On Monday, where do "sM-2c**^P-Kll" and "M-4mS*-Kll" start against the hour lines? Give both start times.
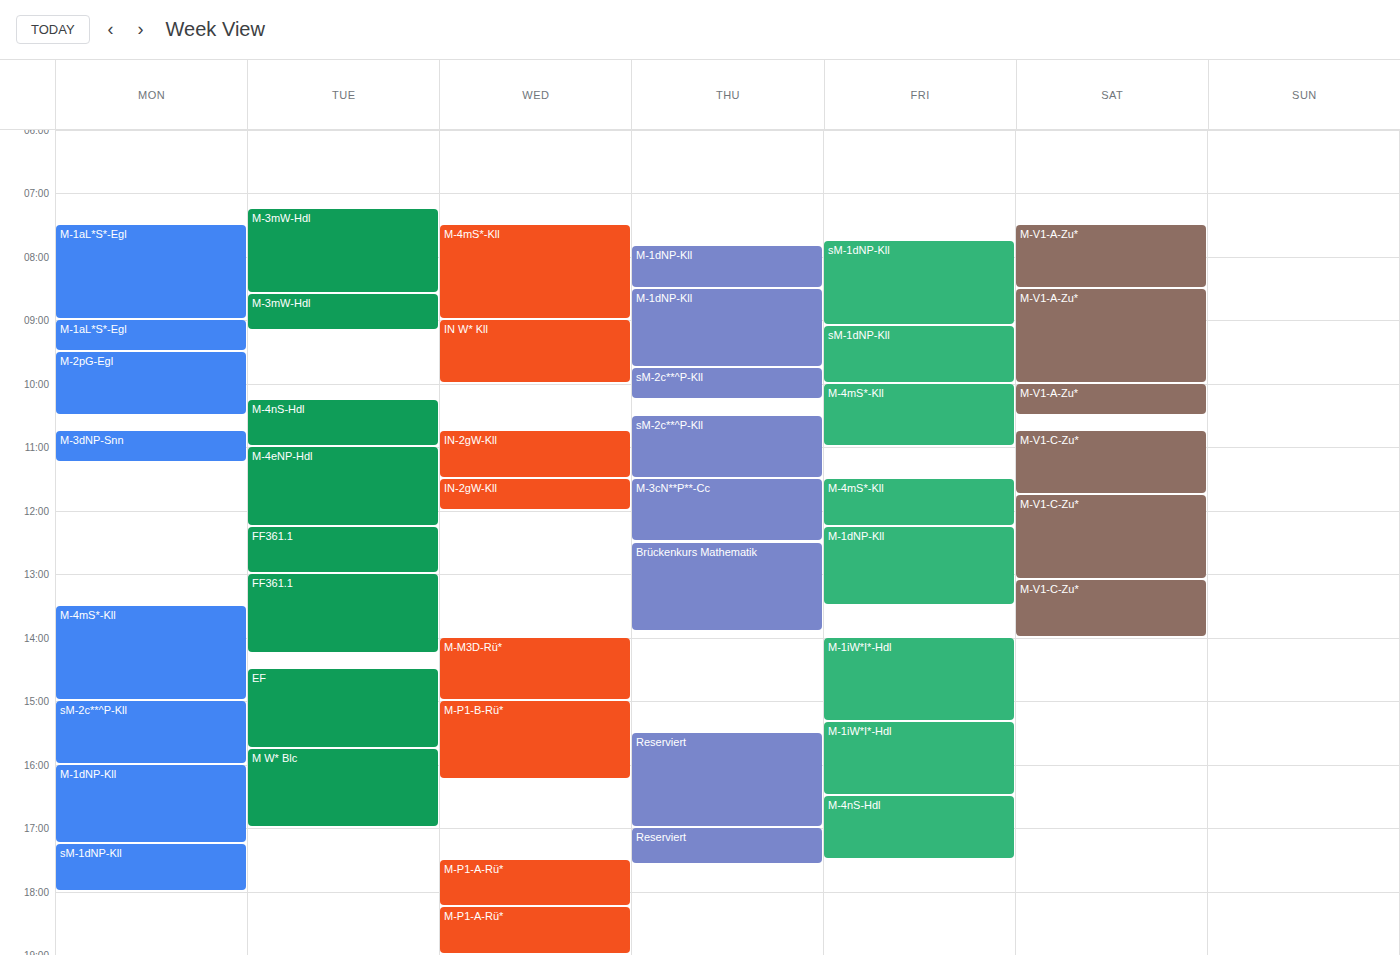
"sM-2c**^P-Kll": 3:00 PM, exactly on the 3 PM line. "M-4mS*-Kll": 1:30 PM, halfway between the 1 PM and 2 PM lines.